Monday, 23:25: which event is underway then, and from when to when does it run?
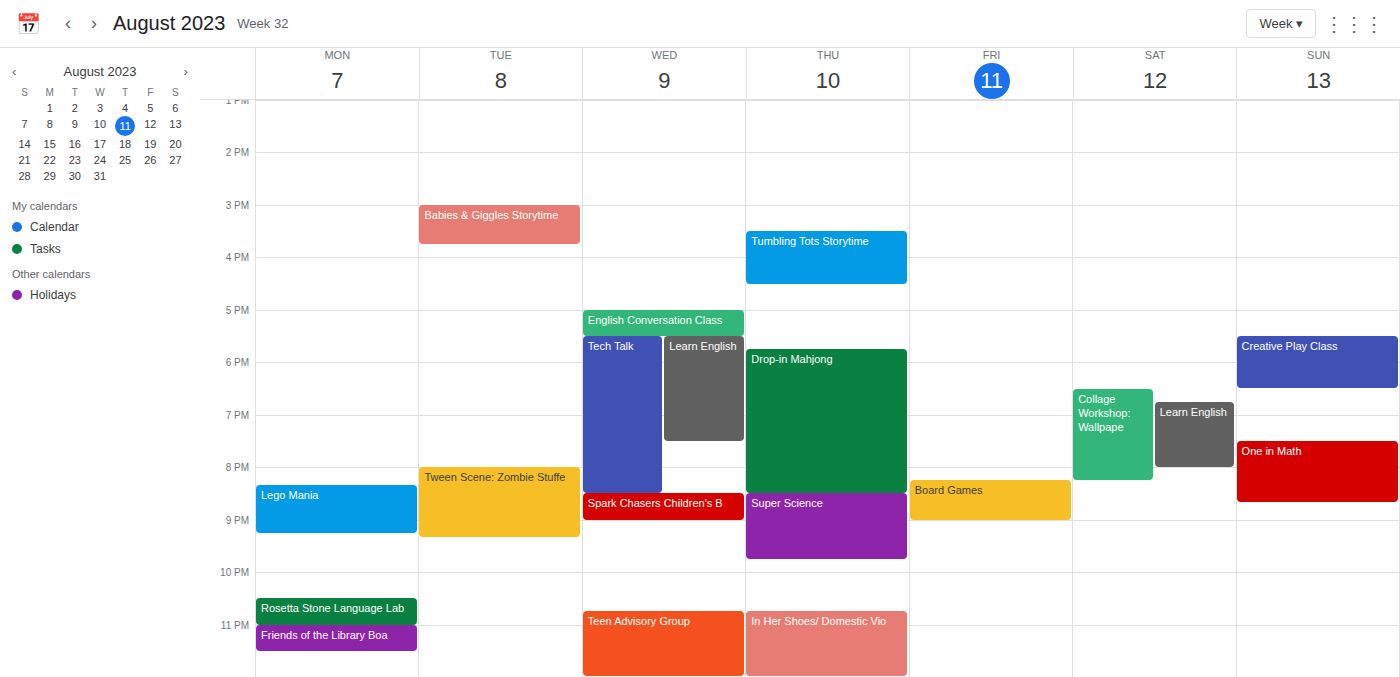
"Friends of the Library Boa", 23:00 to 23:30